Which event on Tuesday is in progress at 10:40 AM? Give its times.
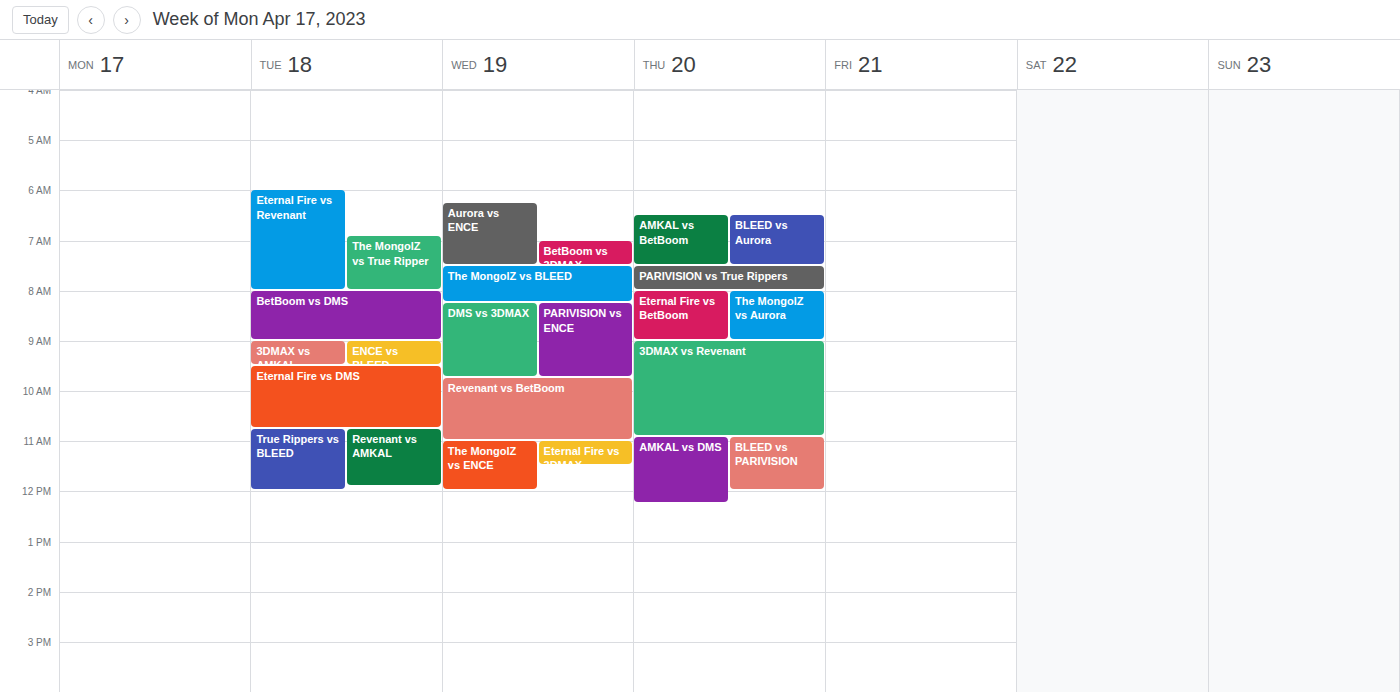
"Eternal Fire vs DMS", 9:30 AM to 10:45 AM